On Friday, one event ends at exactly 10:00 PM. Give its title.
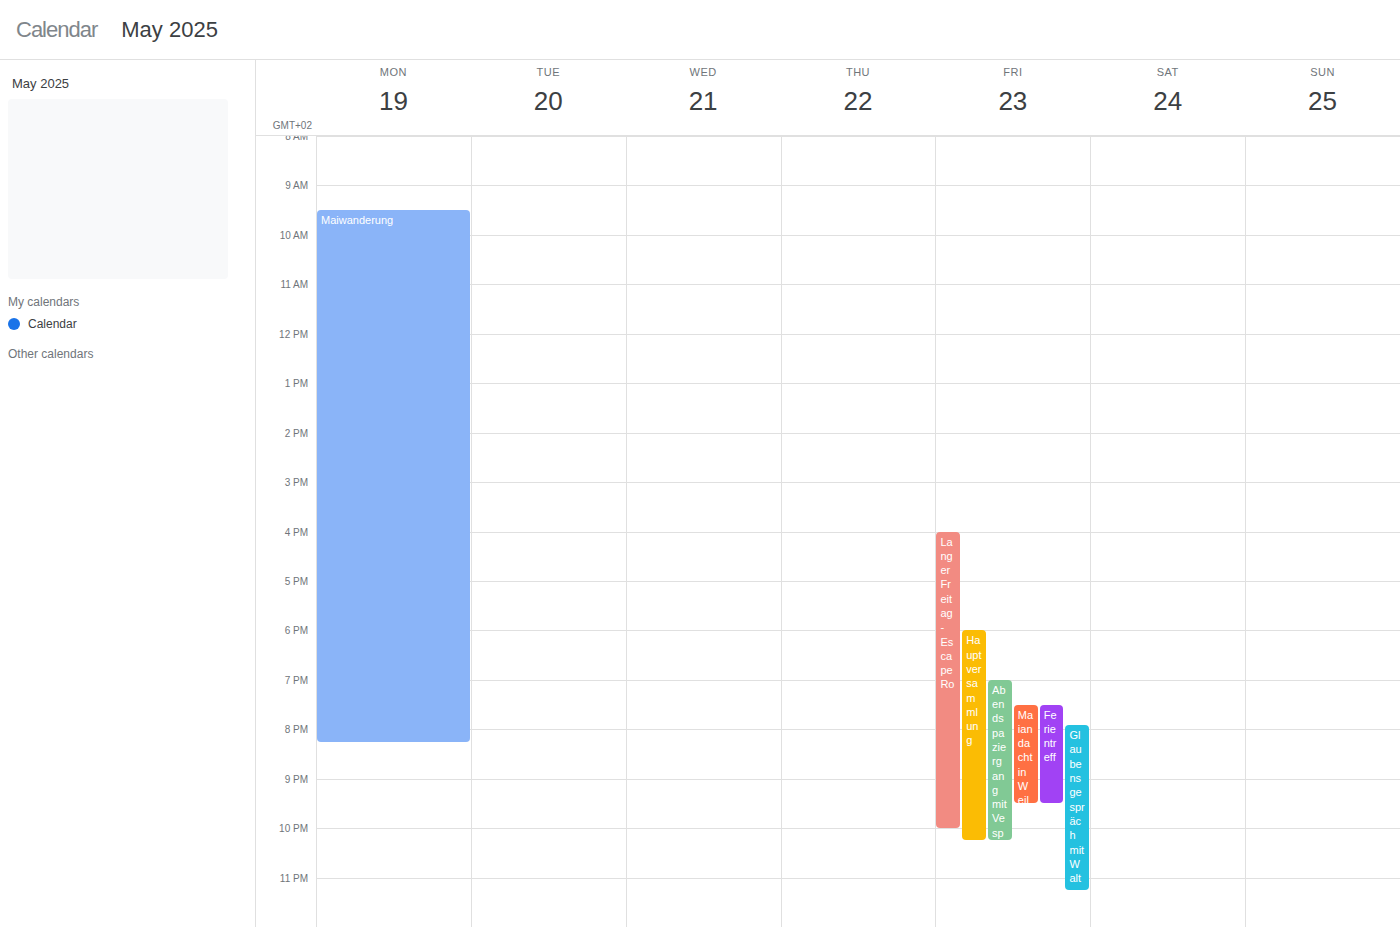
"Langer Freitag - Escape Ro"